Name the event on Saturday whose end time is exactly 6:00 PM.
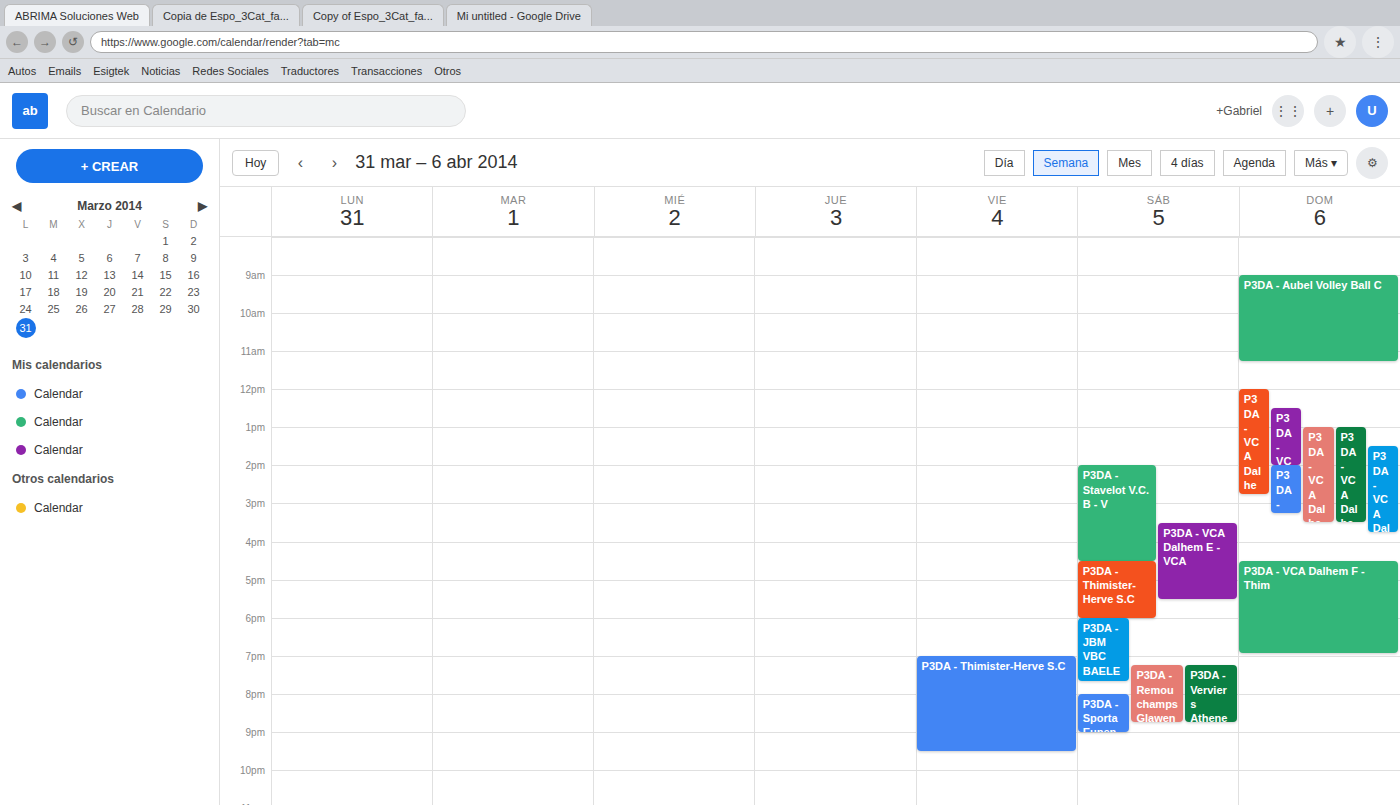
"P3DA - Thimister-Herve S.C"